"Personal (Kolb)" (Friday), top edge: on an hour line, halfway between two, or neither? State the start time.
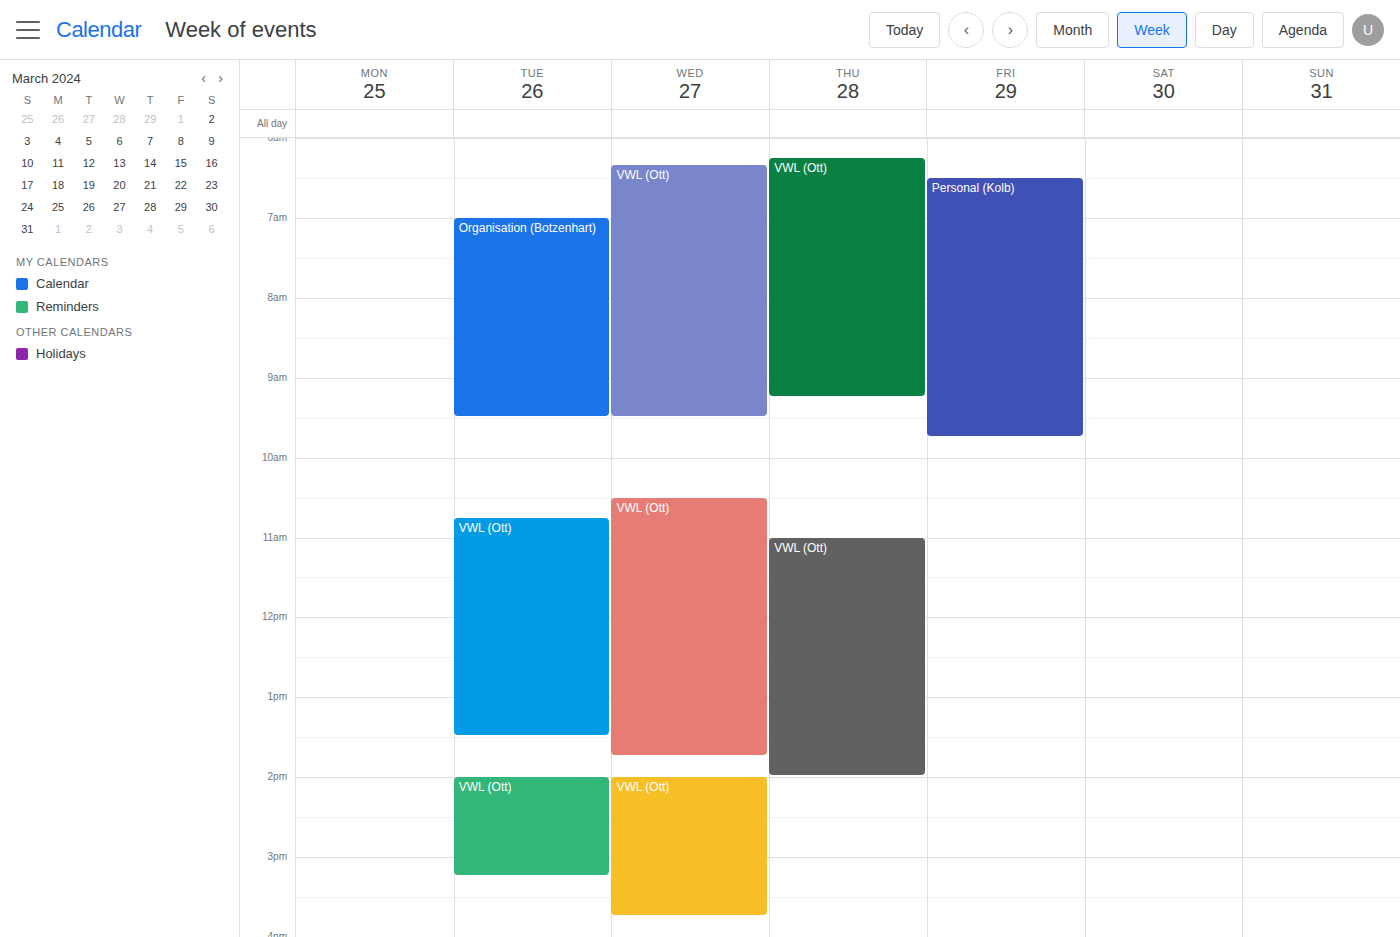
6:30 AM -- halfway between the 6 AM and 7 AM lines.